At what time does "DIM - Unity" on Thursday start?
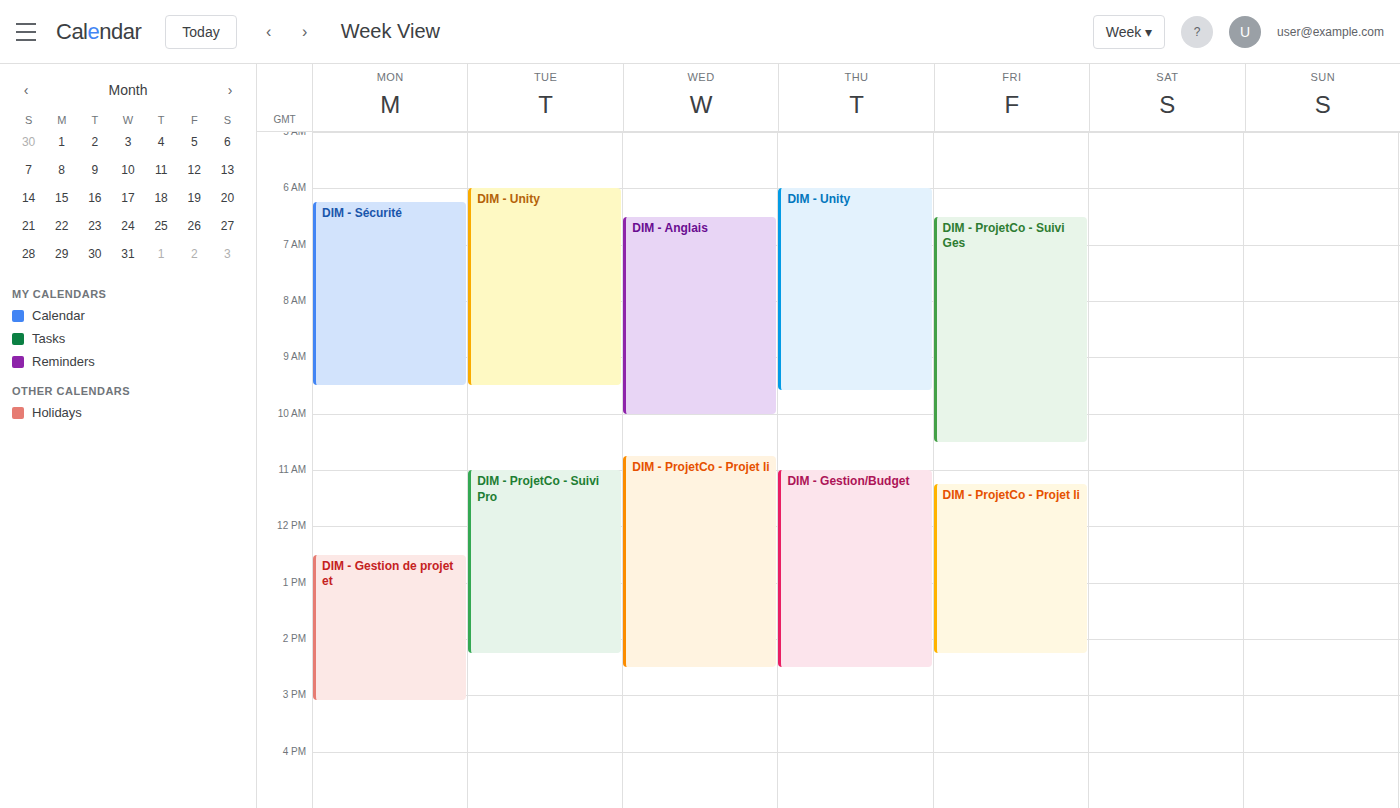
06:00